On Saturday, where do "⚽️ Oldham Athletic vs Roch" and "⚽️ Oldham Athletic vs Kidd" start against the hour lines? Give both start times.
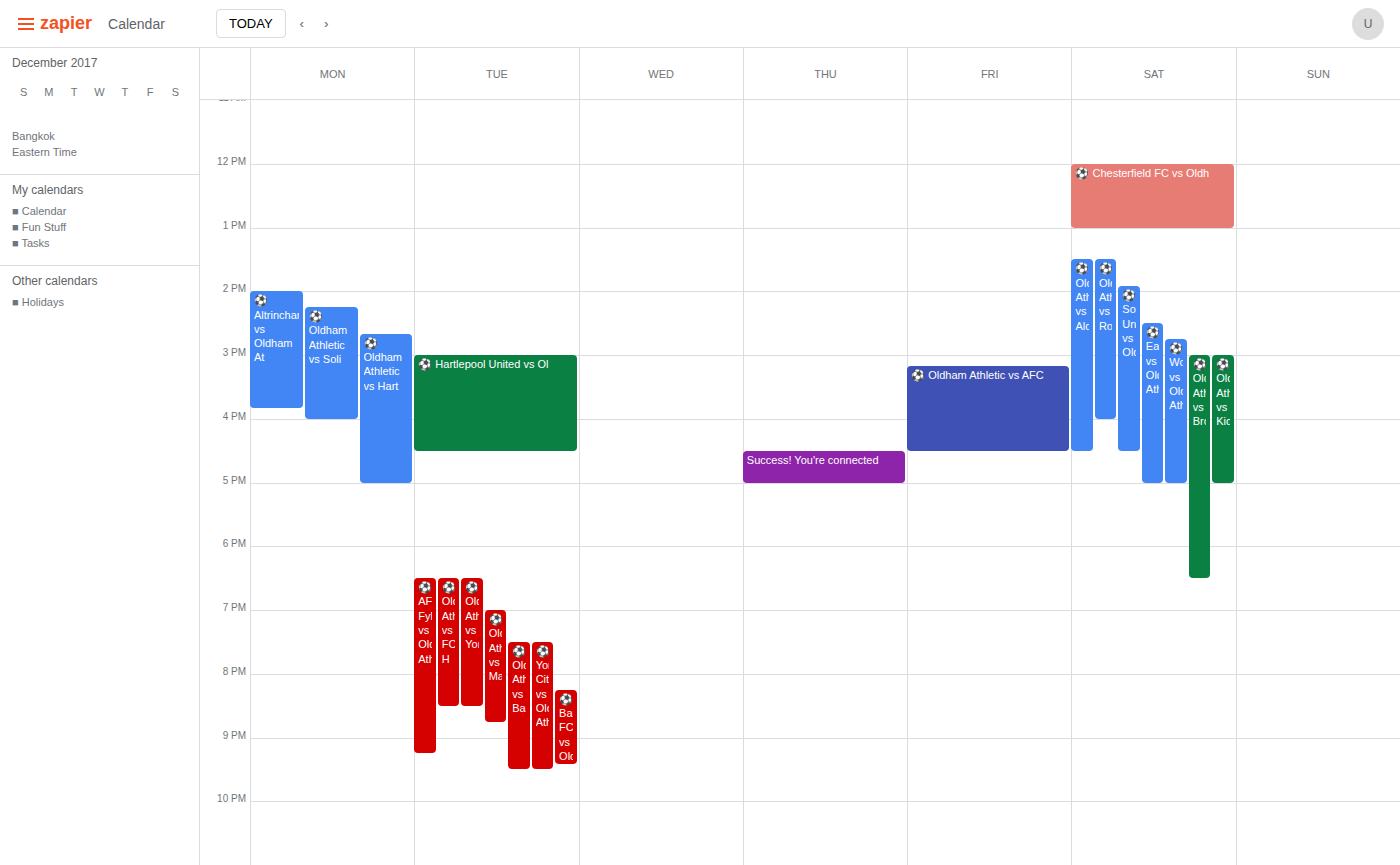
"⚽️ Oldham Athletic vs Roch": 1:30 PM, halfway between the 1 PM and 2 PM lines. "⚽️ Oldham Athletic vs Kidd": 3:00 PM, exactly on the 3 PM line.